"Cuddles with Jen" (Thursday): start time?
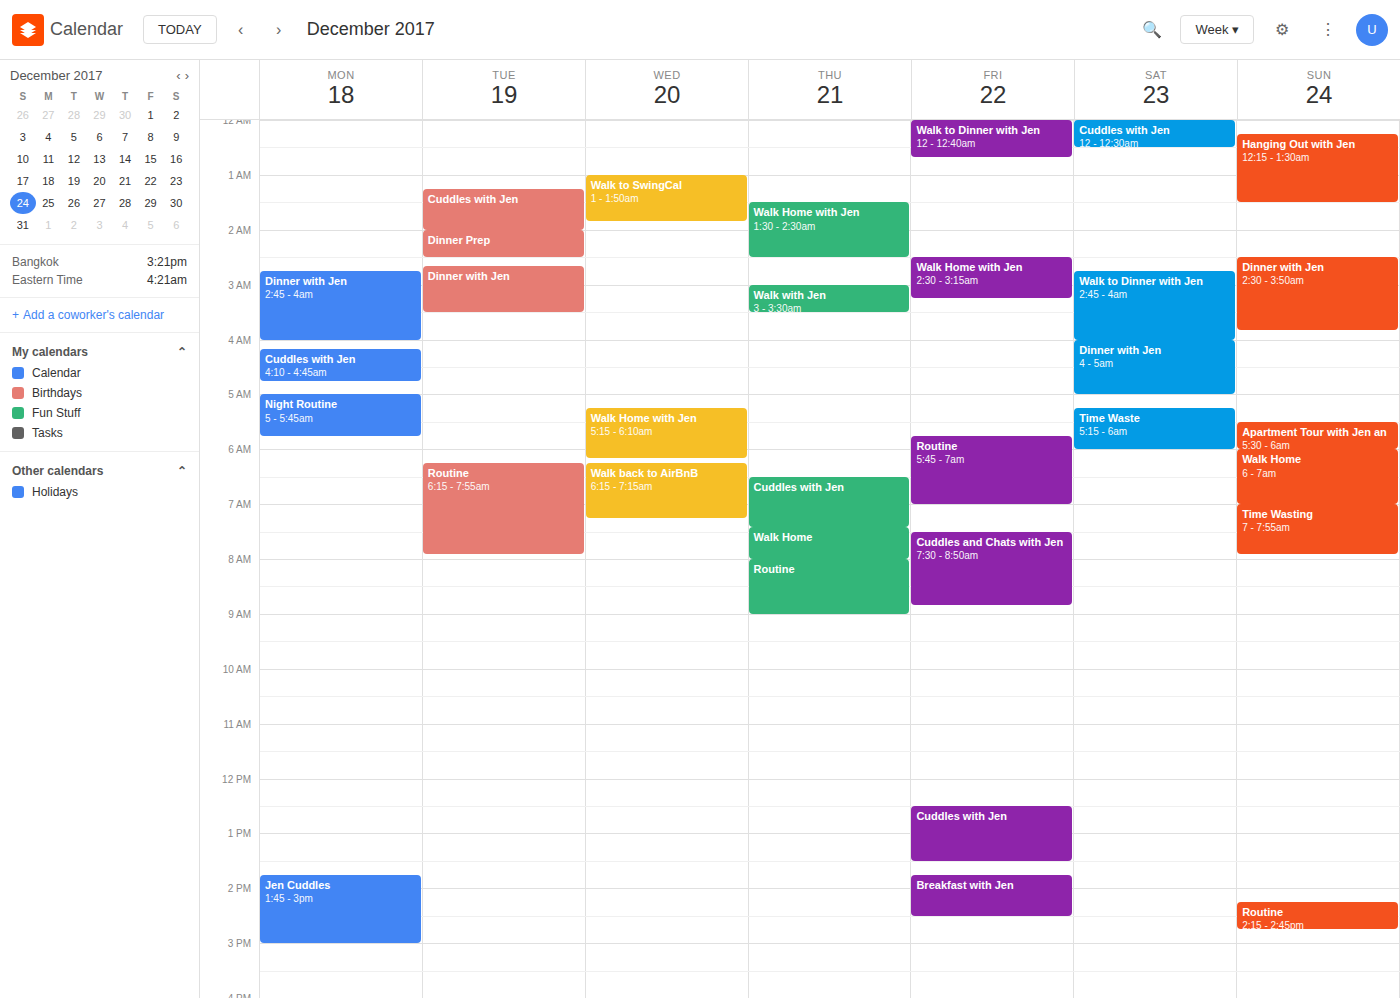
6:30 AM